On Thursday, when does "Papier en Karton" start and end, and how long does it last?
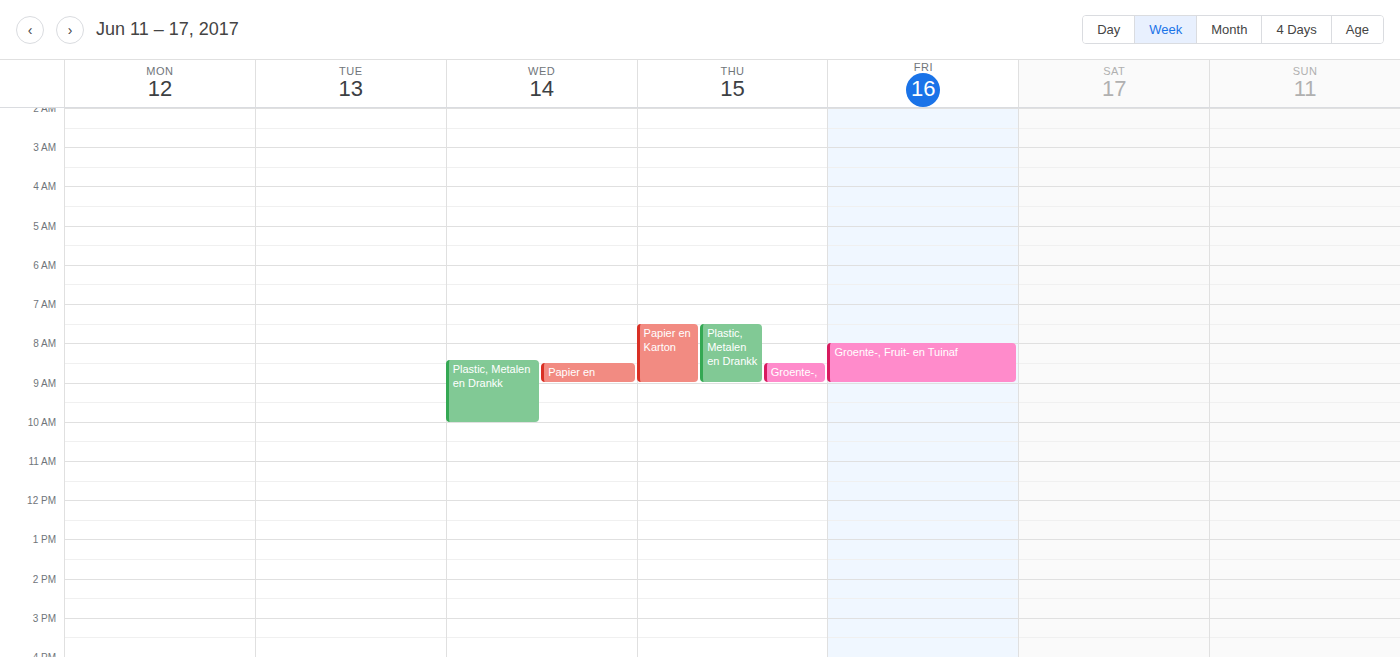
7:30 AM to 9:00 AM, 1 hour 30 minutes